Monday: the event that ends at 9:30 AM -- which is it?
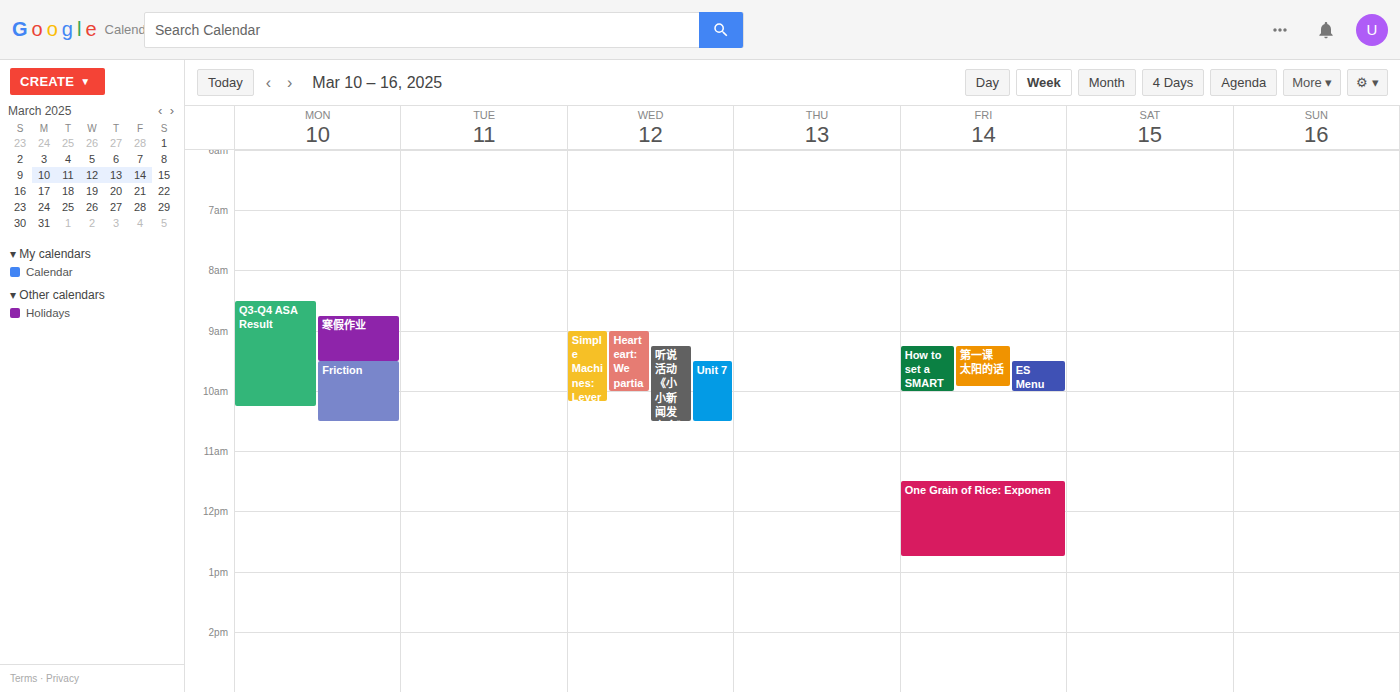
"寒假作业"